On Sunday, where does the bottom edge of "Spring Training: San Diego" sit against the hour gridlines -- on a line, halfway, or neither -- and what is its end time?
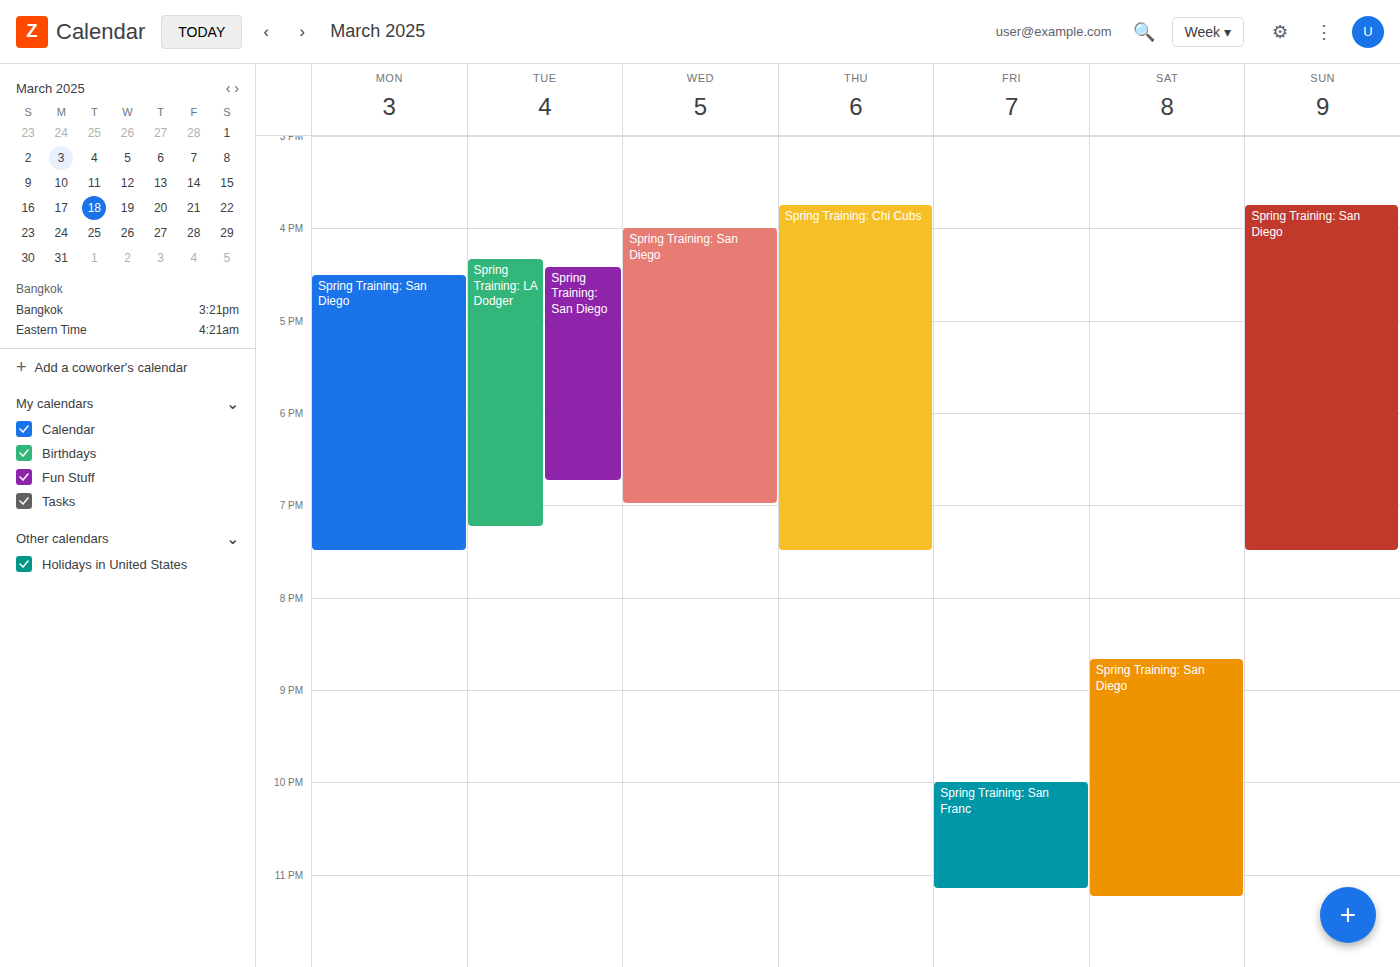
7:30 PM -- halfway between the 7 PM and 8 PM lines.